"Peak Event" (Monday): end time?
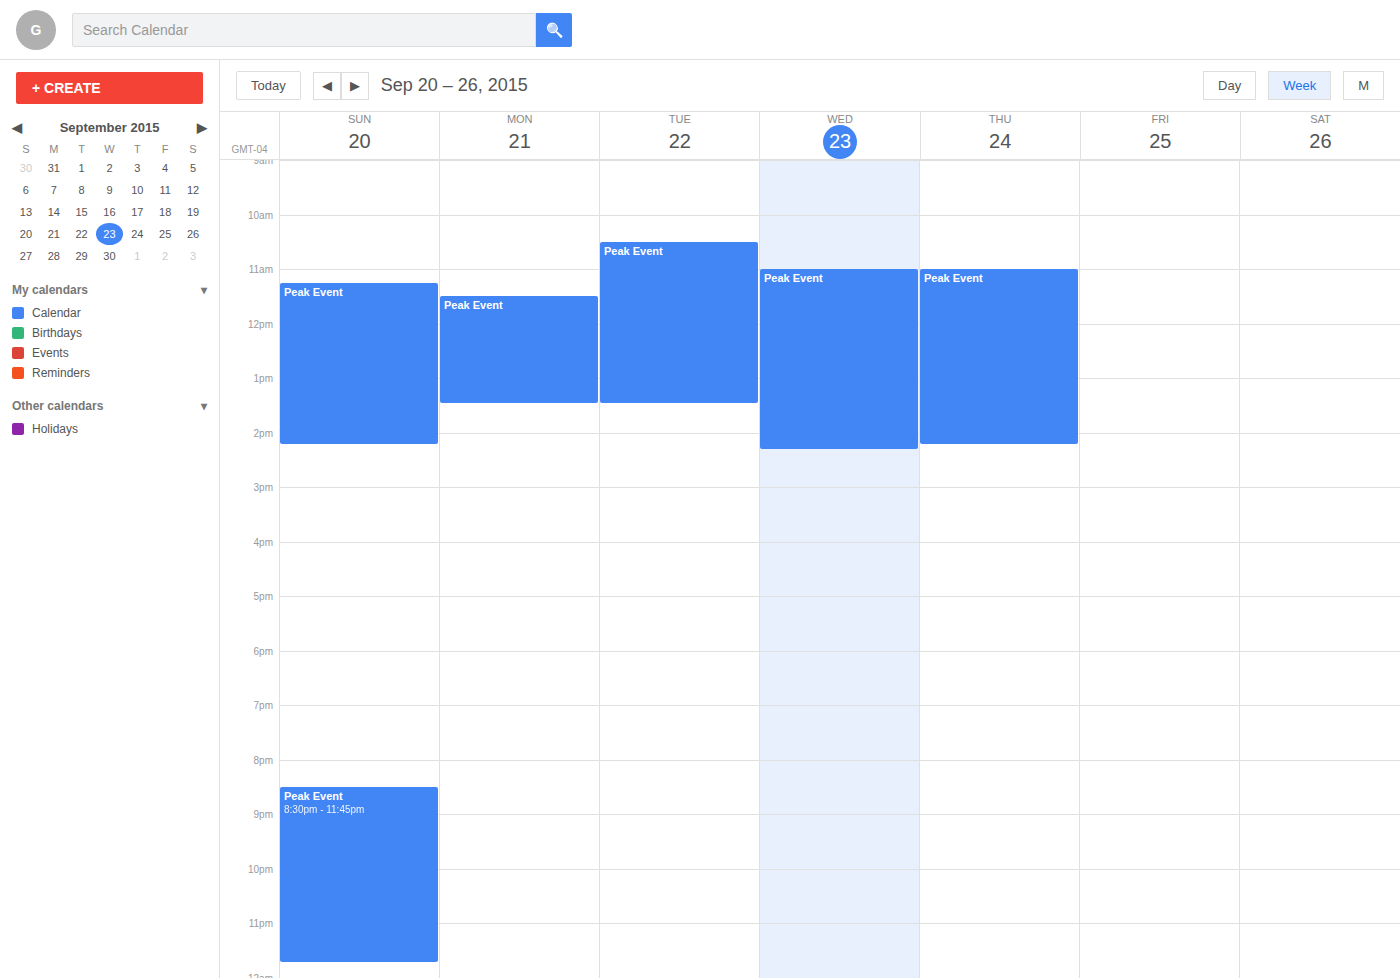
13:30